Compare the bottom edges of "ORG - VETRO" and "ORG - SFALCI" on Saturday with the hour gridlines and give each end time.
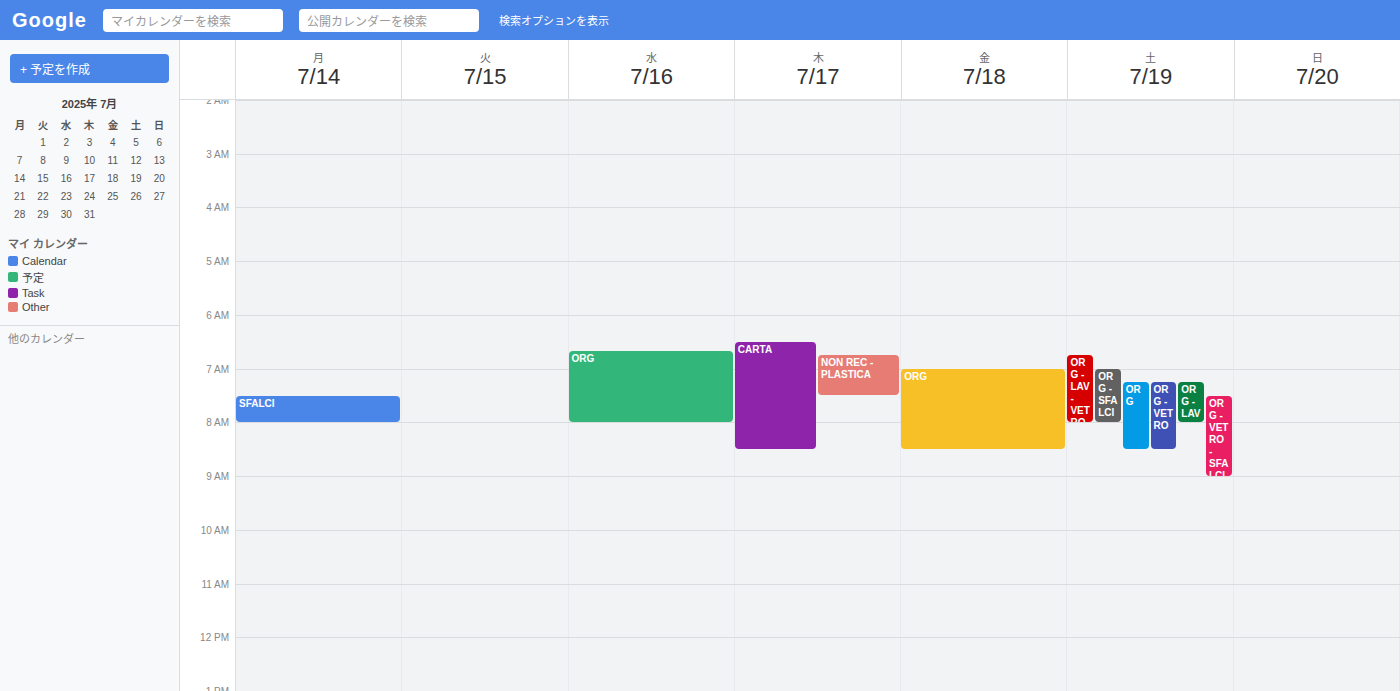
"ORG - VETRO": 08:30, halfway between the 08:00 and 09:00 lines. "ORG - SFALCI": 08:00, exactly on the 08:00 line.